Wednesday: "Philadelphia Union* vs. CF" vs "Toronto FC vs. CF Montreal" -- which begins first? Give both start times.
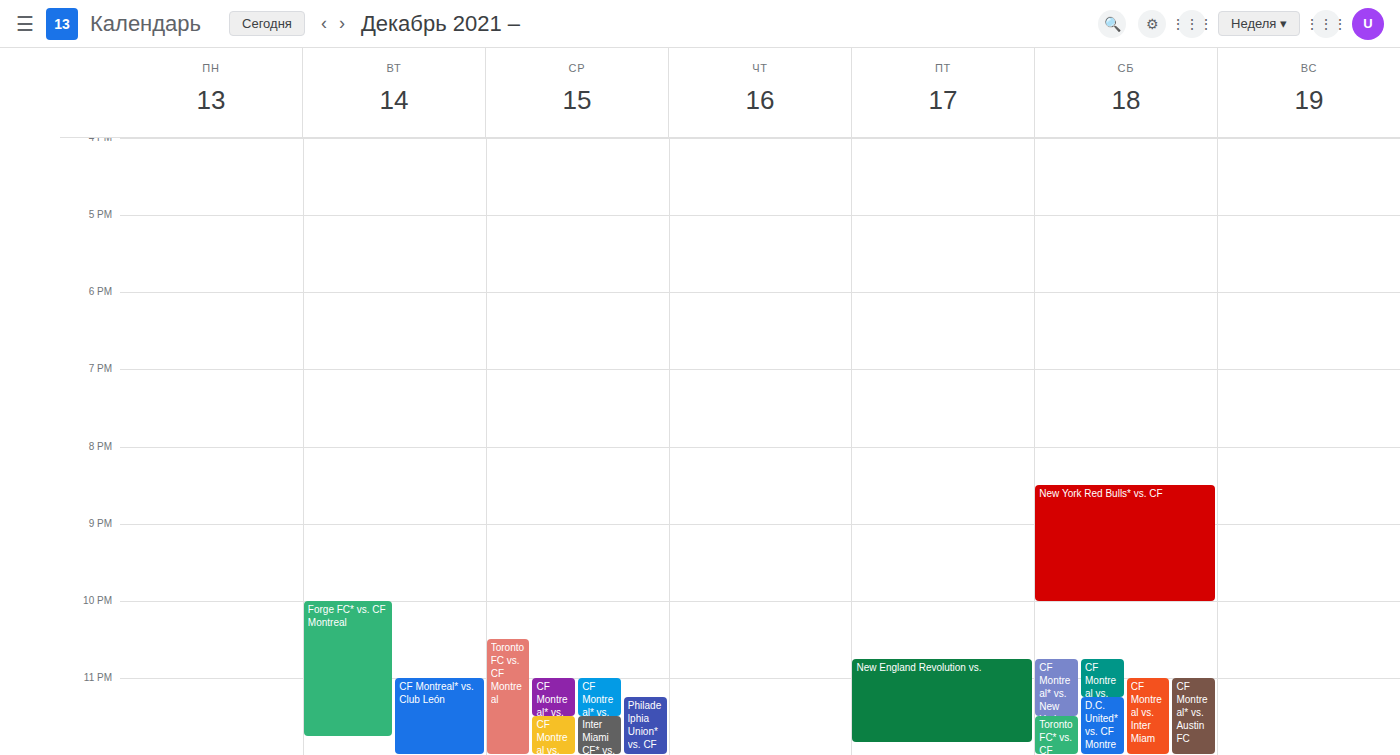
"Toronto FC vs. CF Montreal" 22:30; "Philadelphia Union* vs. CF" 23:15.